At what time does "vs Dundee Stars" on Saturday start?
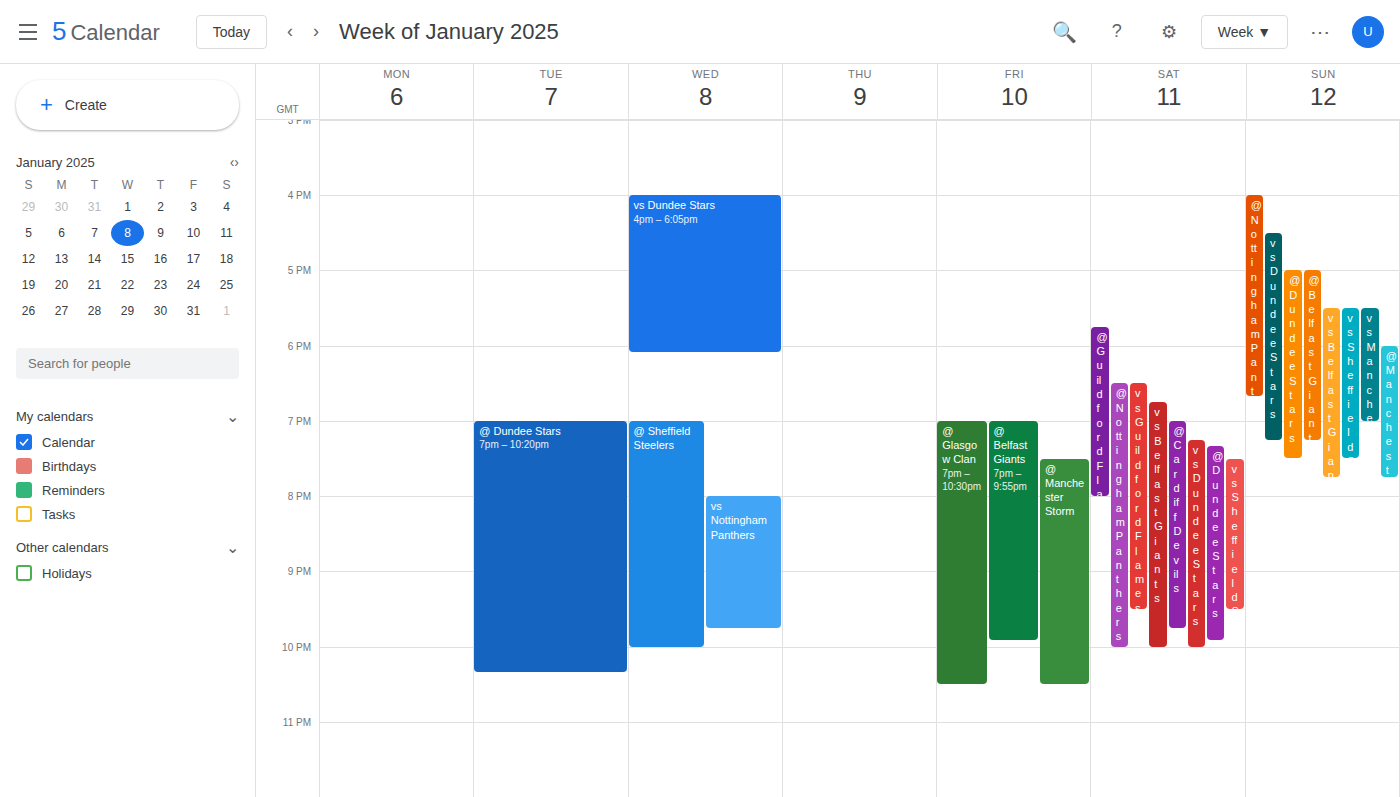
7:15 PM